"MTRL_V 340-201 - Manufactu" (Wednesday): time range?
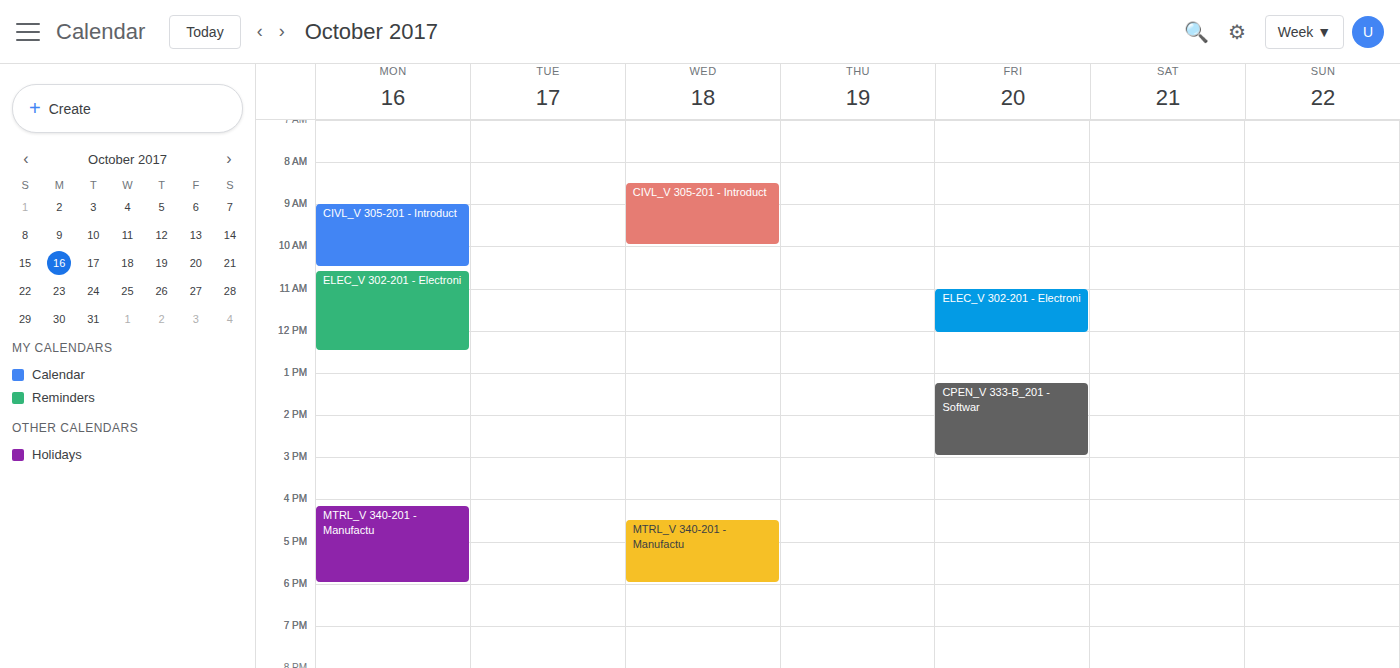
4:30 PM to 6:00 PM